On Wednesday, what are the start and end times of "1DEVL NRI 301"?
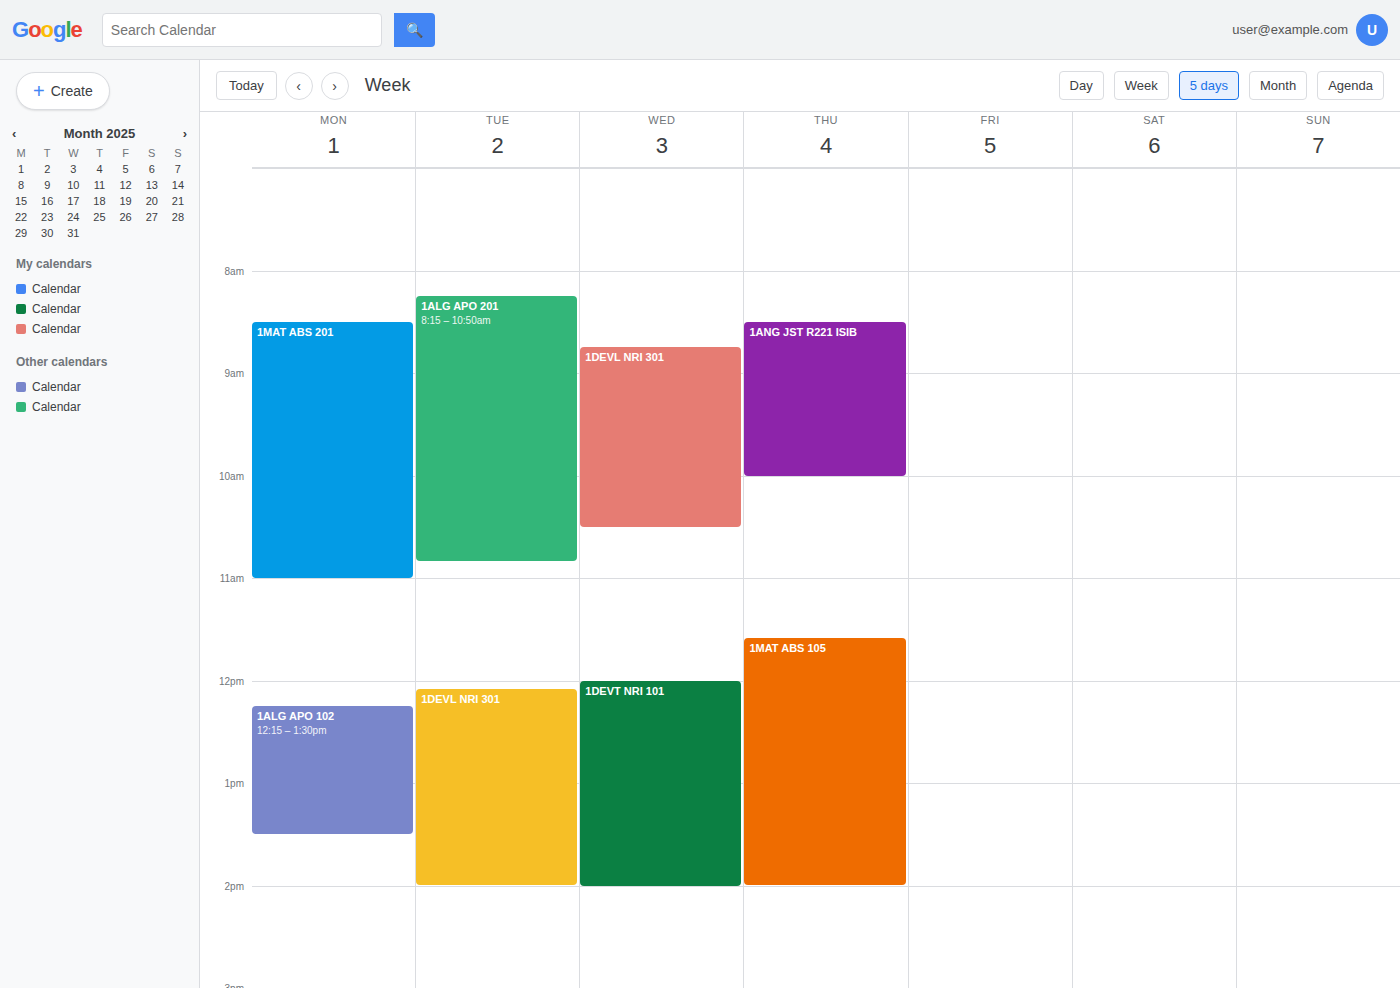
8:45 AM to 10:30 AM